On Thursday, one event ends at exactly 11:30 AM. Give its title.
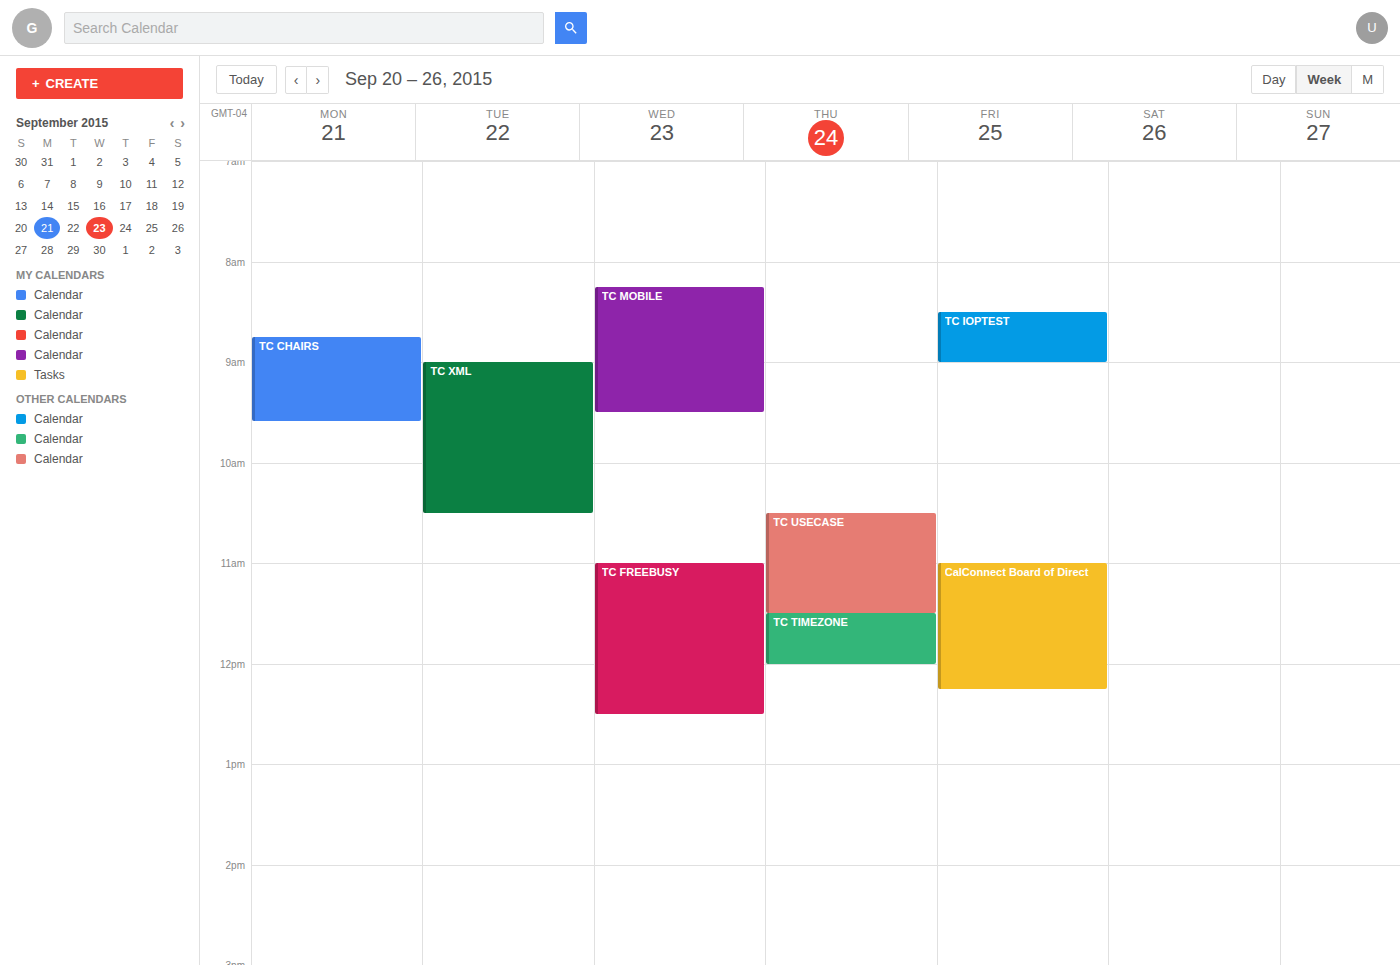
"TC USECASE"